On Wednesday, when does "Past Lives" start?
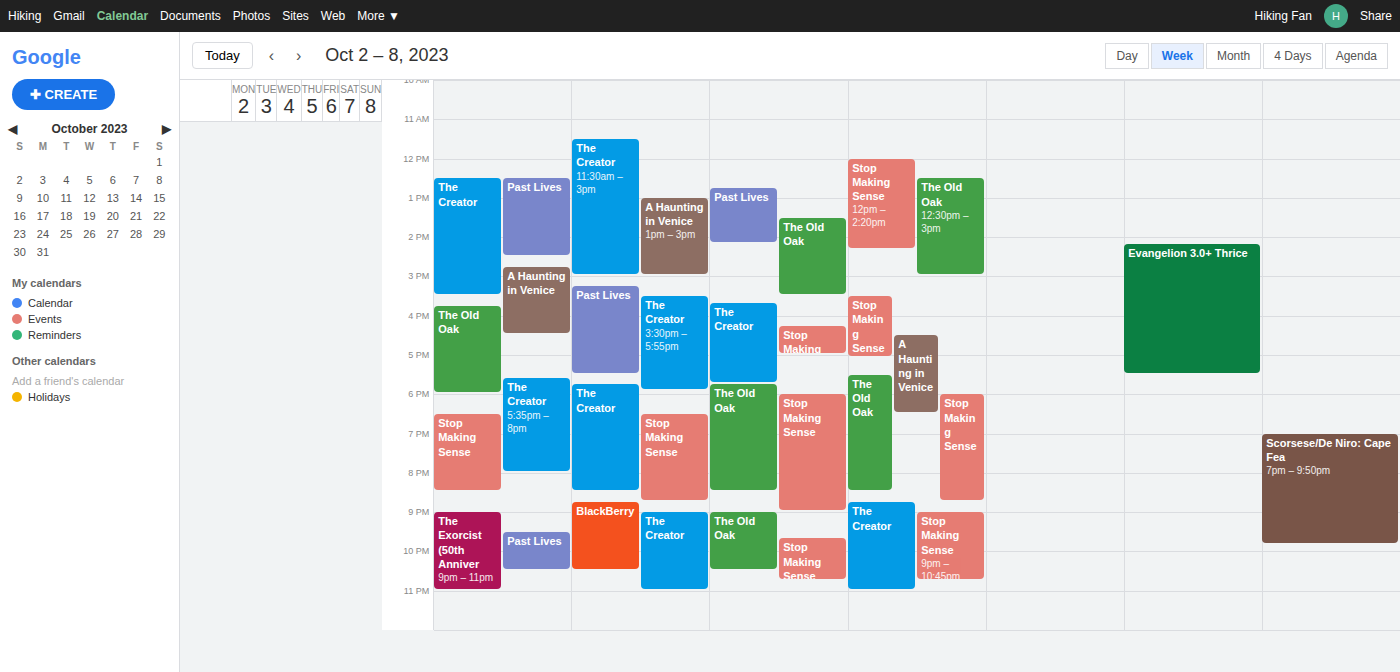
12:45 PM